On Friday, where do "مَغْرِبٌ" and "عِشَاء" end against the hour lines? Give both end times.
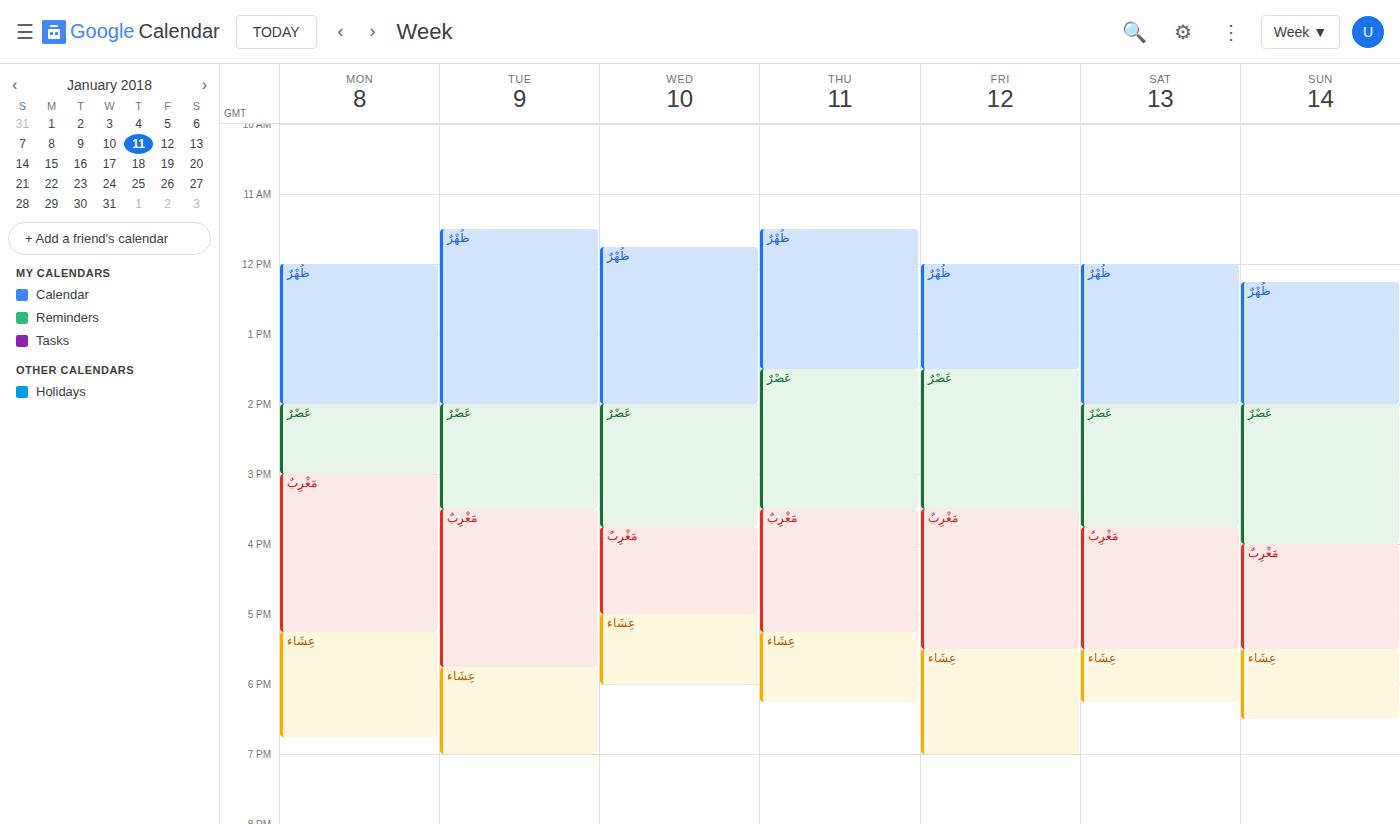
"مَغْرِبٌ": 5:30 PM, halfway between the 5 PM and 6 PM lines. "عِشَاء": 7:00 PM, exactly on the 7 PM line.